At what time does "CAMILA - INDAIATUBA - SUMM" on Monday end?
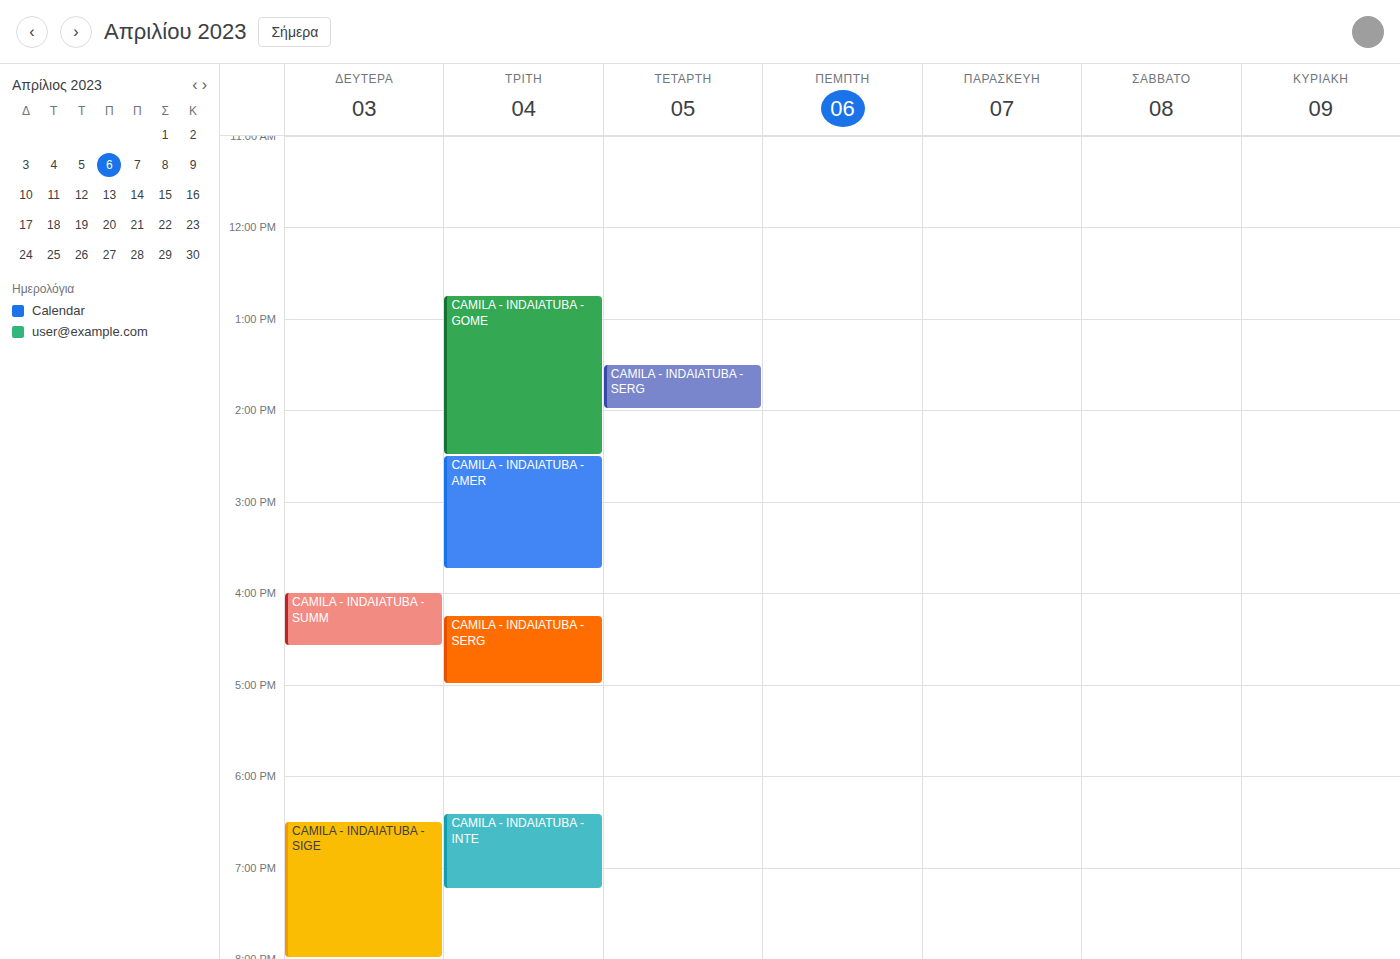
4:35 PM